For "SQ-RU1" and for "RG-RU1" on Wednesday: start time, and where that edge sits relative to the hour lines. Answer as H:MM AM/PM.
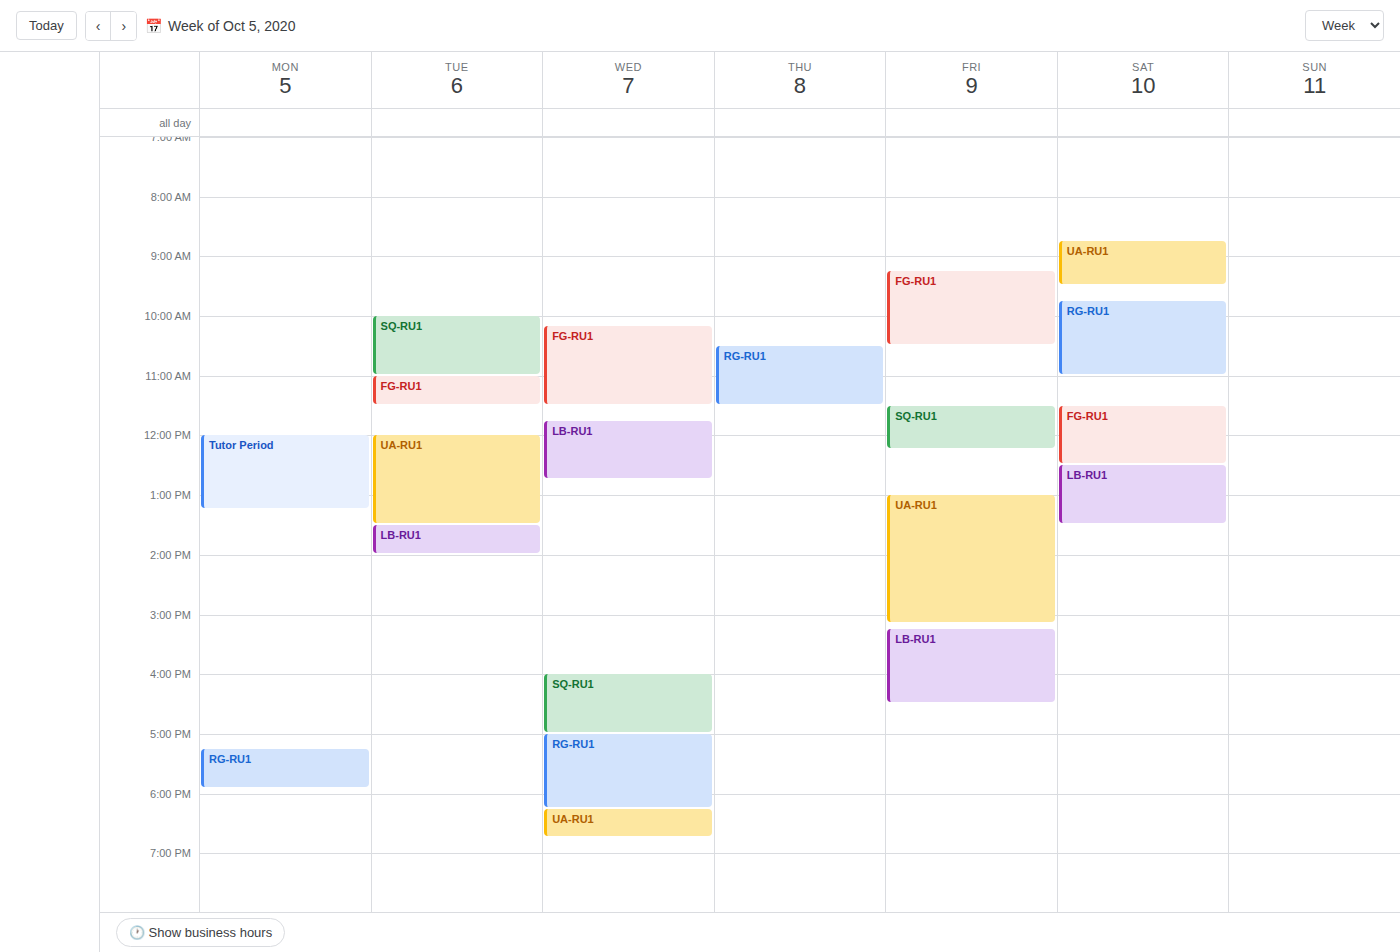
"SQ-RU1": 4:00 PM, exactly on the 4 PM line. "RG-RU1": 5:00 PM, exactly on the 5 PM line.